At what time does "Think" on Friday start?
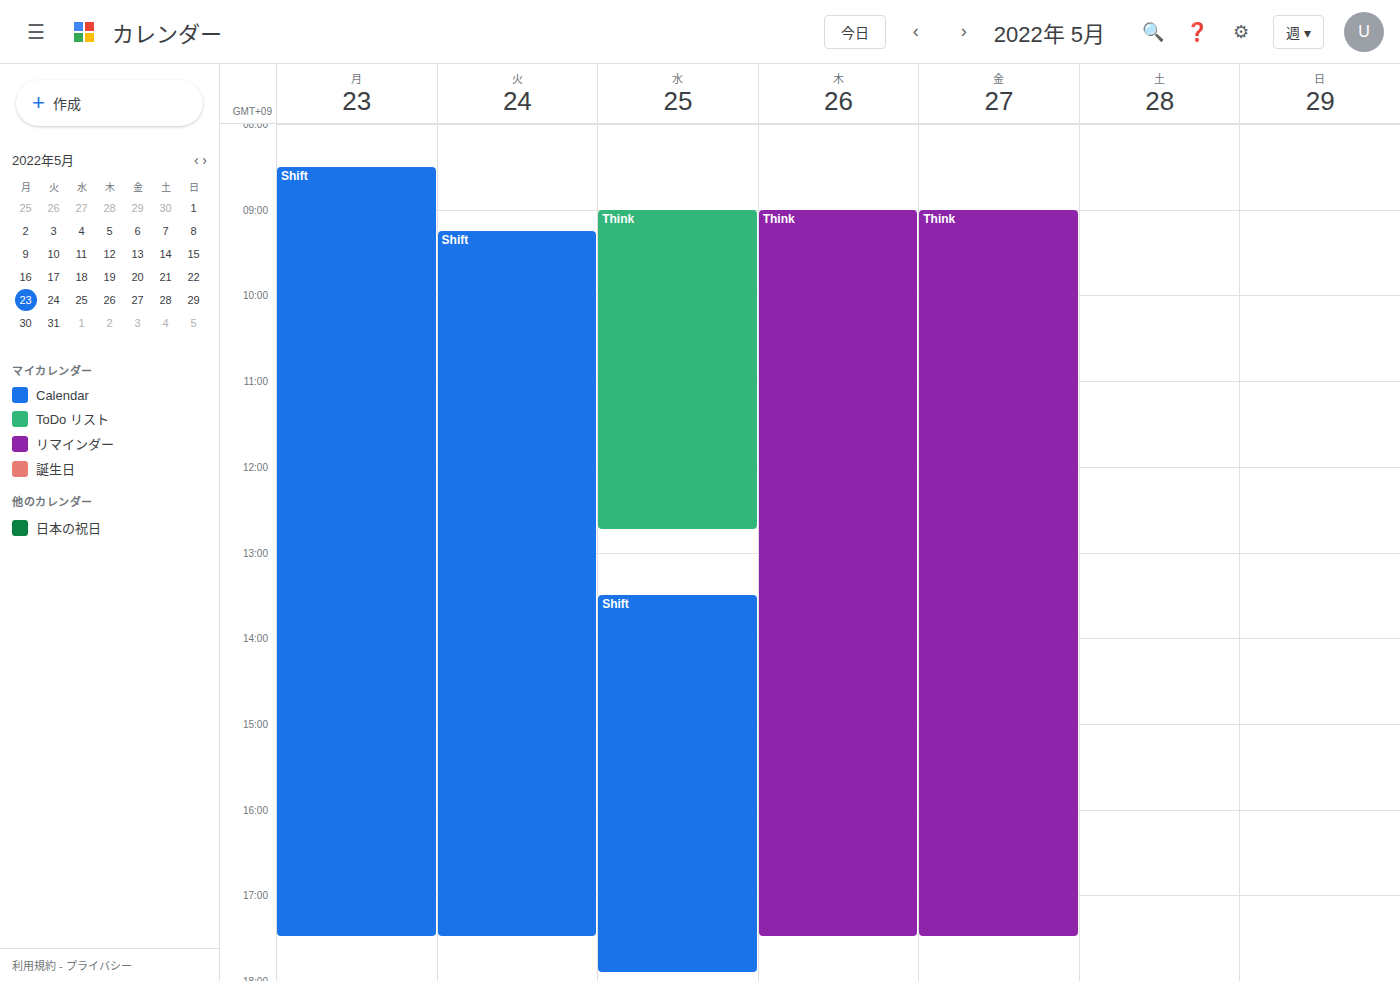
9:00 AM